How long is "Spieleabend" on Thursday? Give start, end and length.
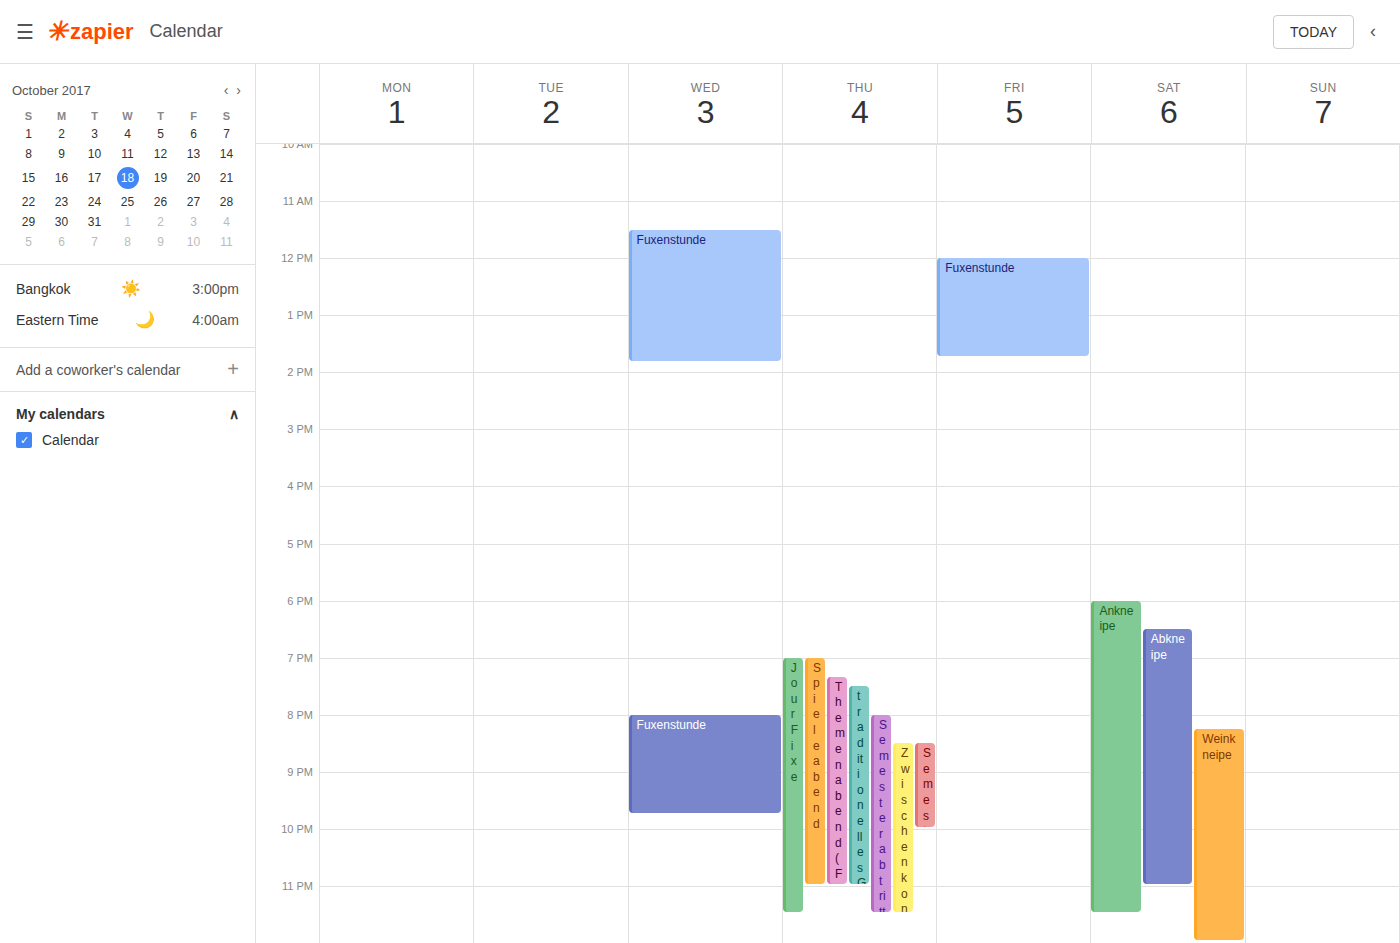
19:00 to 23:00, 4 hours